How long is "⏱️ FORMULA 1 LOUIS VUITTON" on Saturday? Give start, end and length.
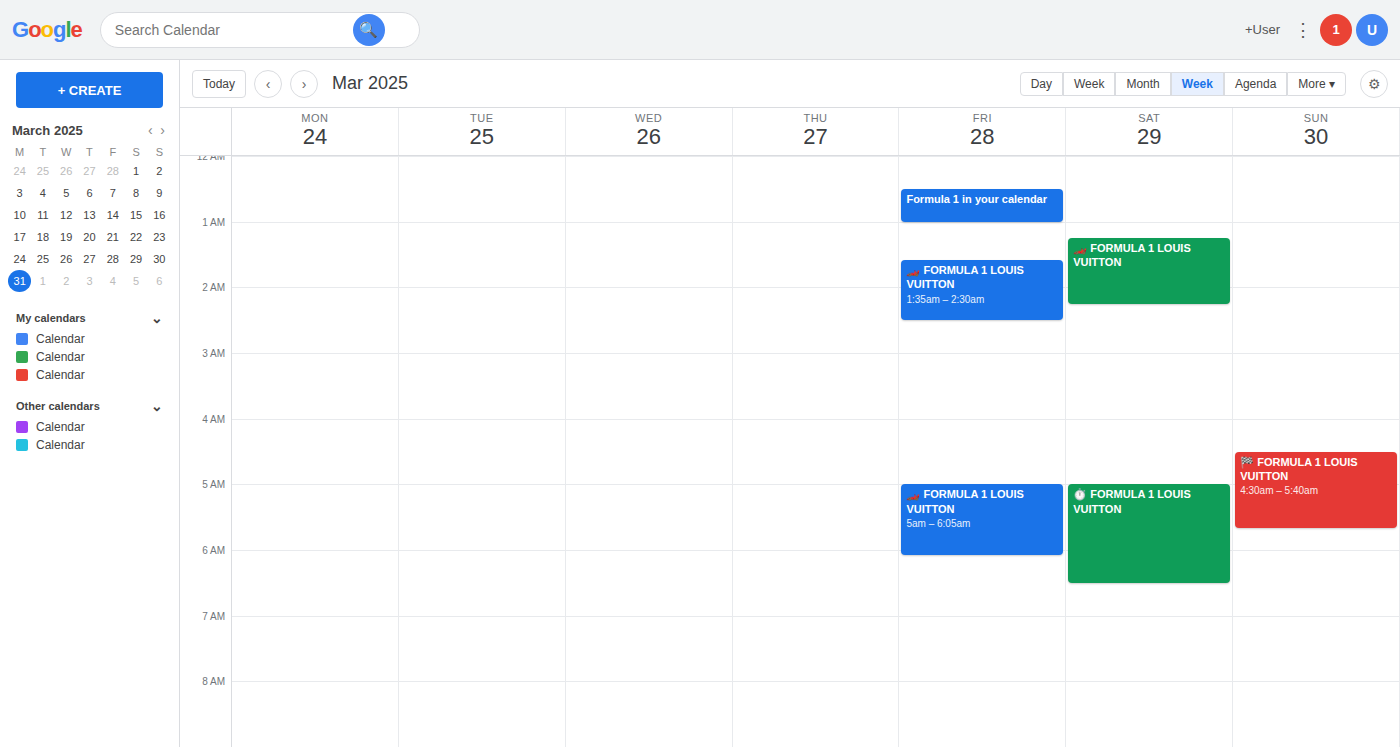
5:00 AM to 6:30 AM, 1 hour 30 minutes